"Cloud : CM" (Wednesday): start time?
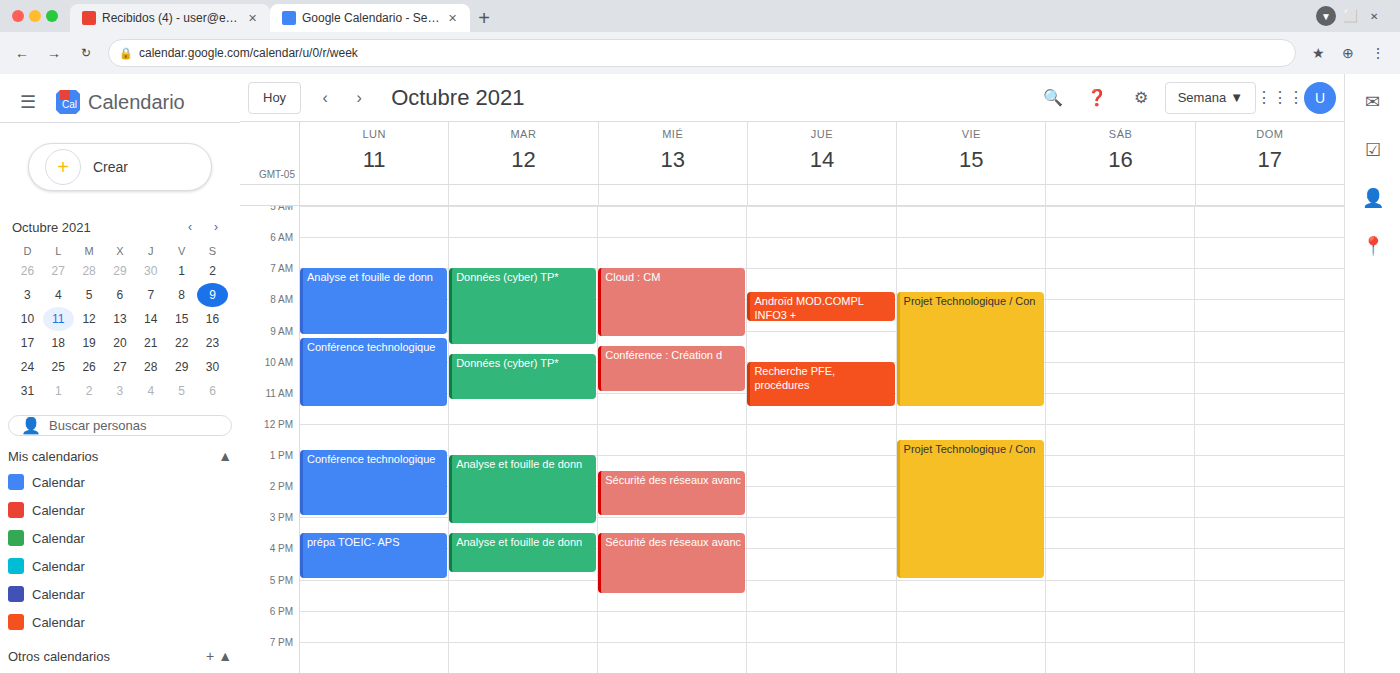
7:00 AM